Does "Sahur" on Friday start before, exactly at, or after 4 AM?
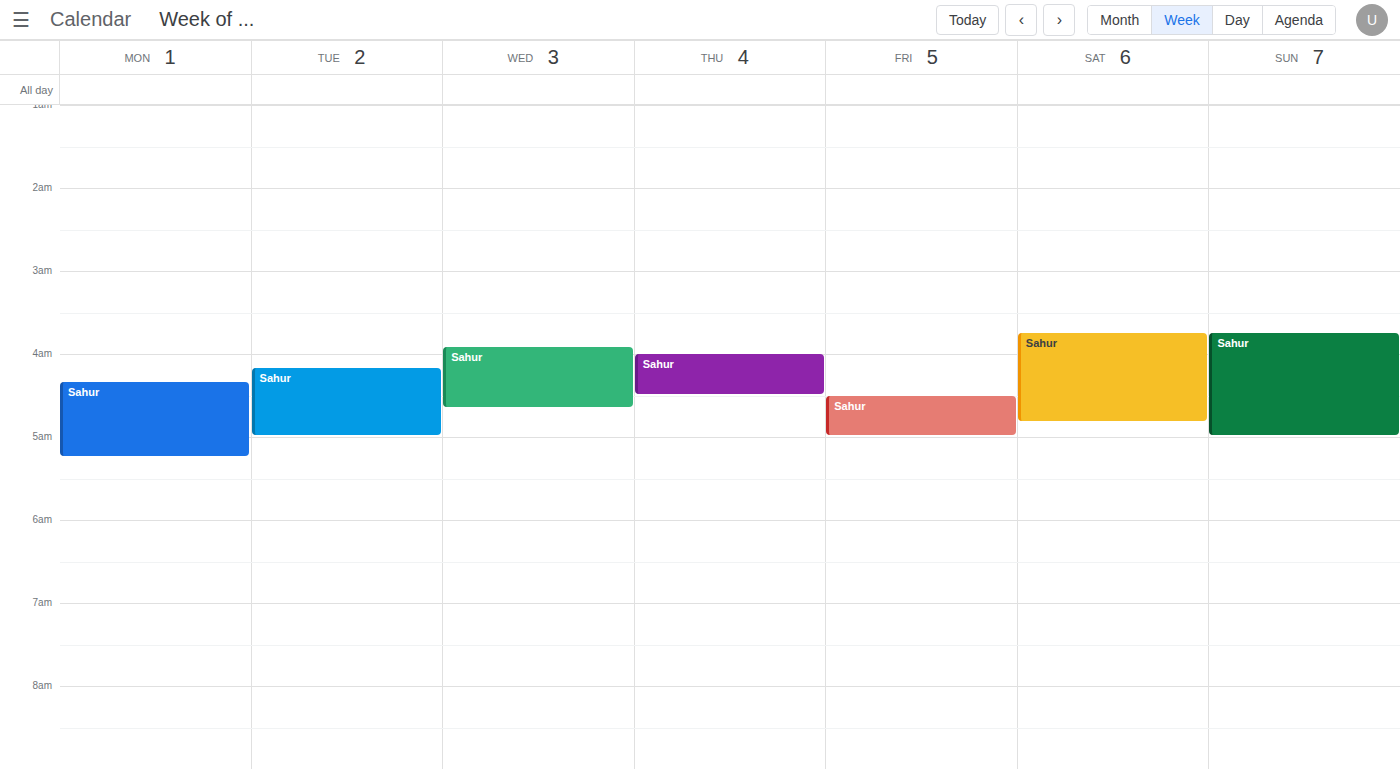
4:30 AM -- after 4 AM, 30 minutes below the 4 AM line.